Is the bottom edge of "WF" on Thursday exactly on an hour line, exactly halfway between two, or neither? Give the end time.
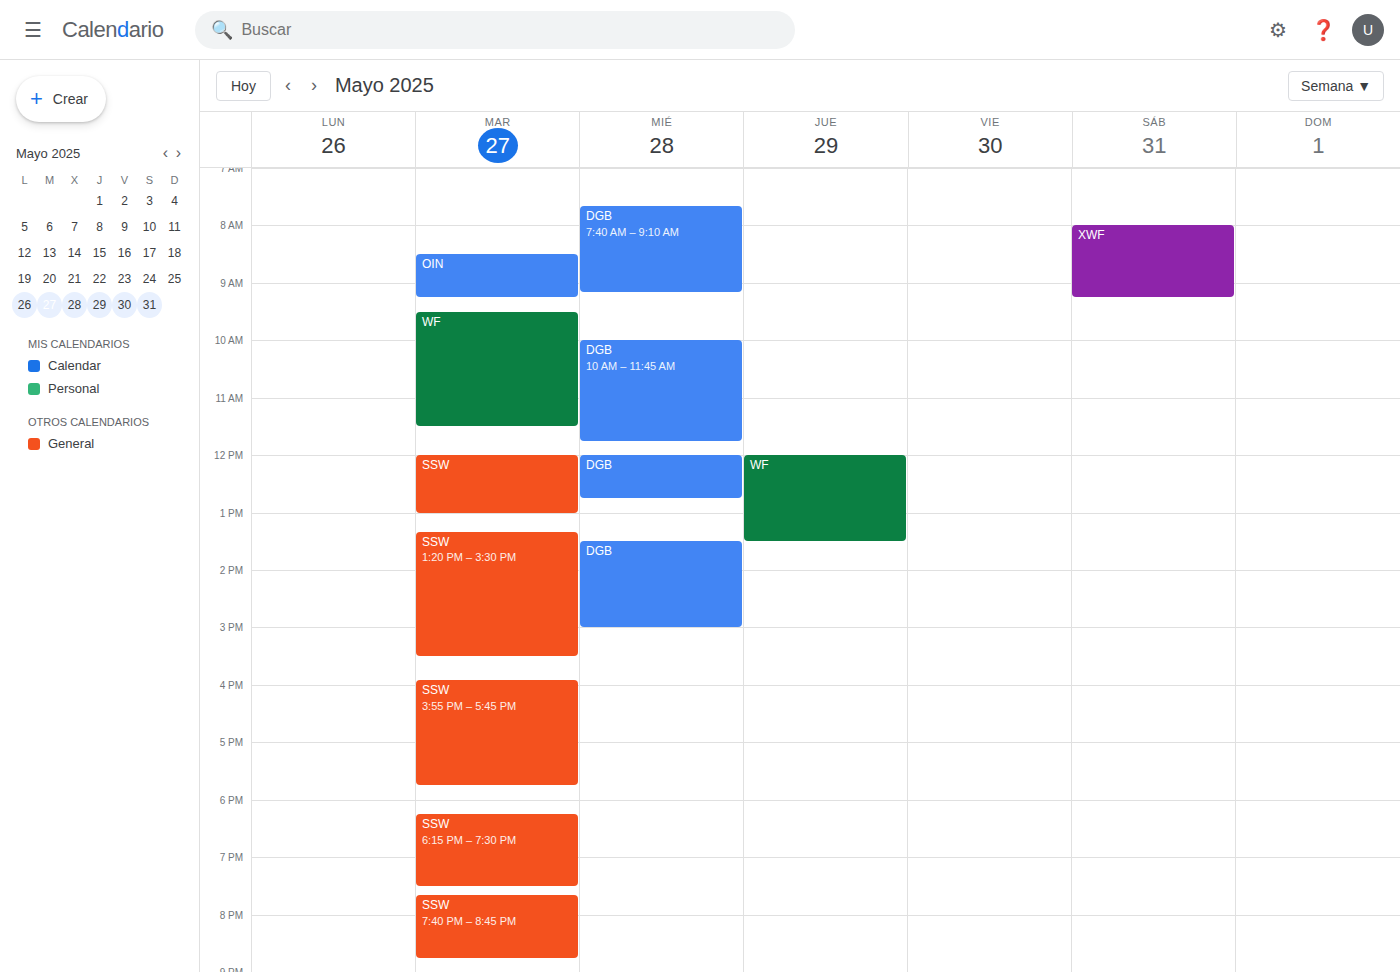
1:30 PM -- halfway between the 1 PM and 2 PM lines.